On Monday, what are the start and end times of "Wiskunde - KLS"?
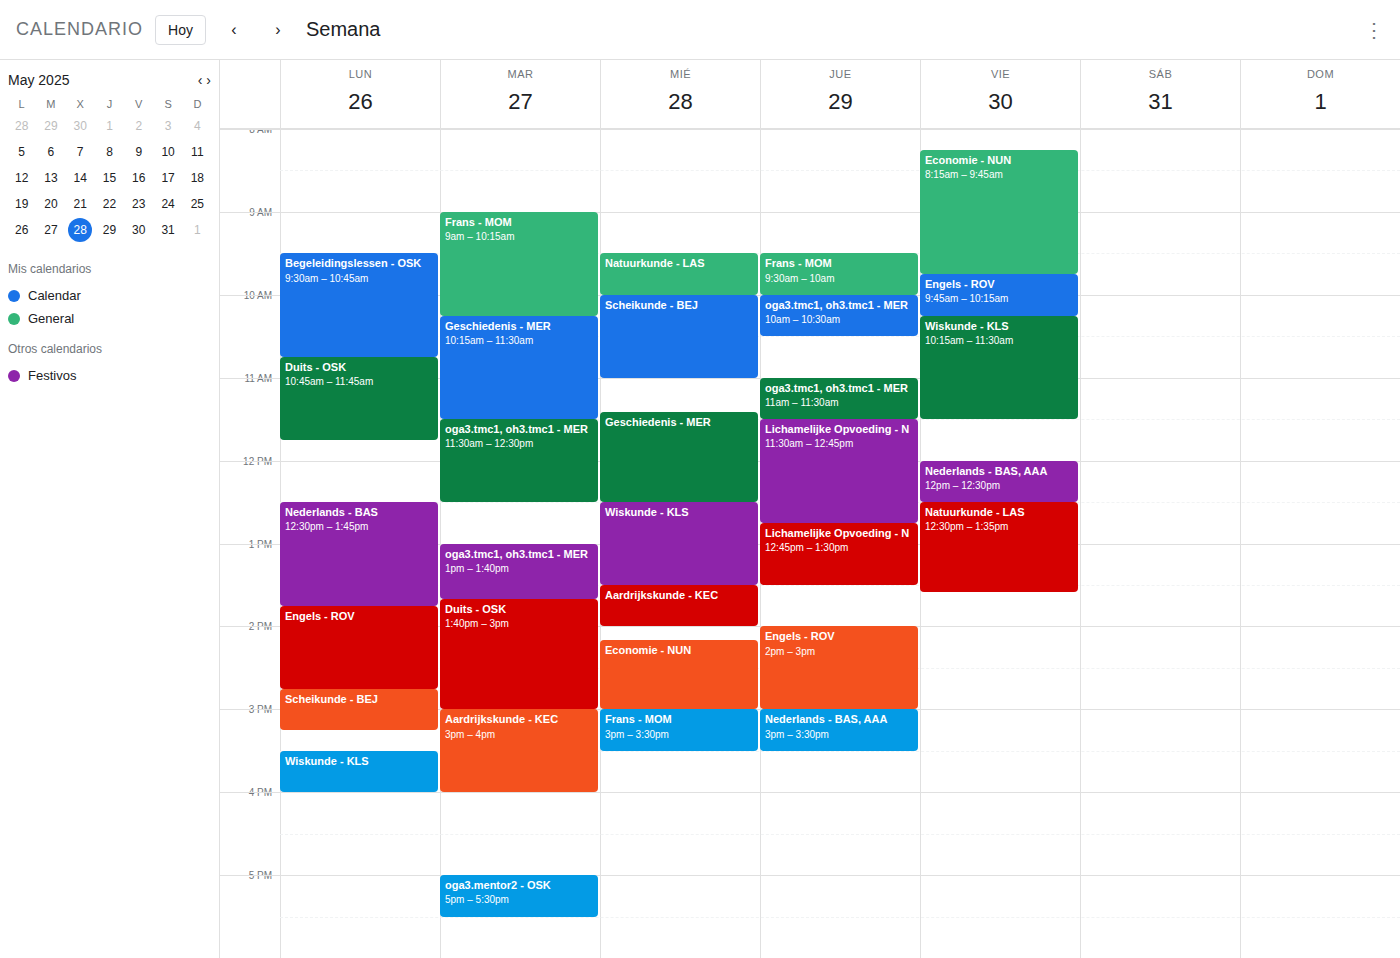
3:30 PM to 4:00 PM